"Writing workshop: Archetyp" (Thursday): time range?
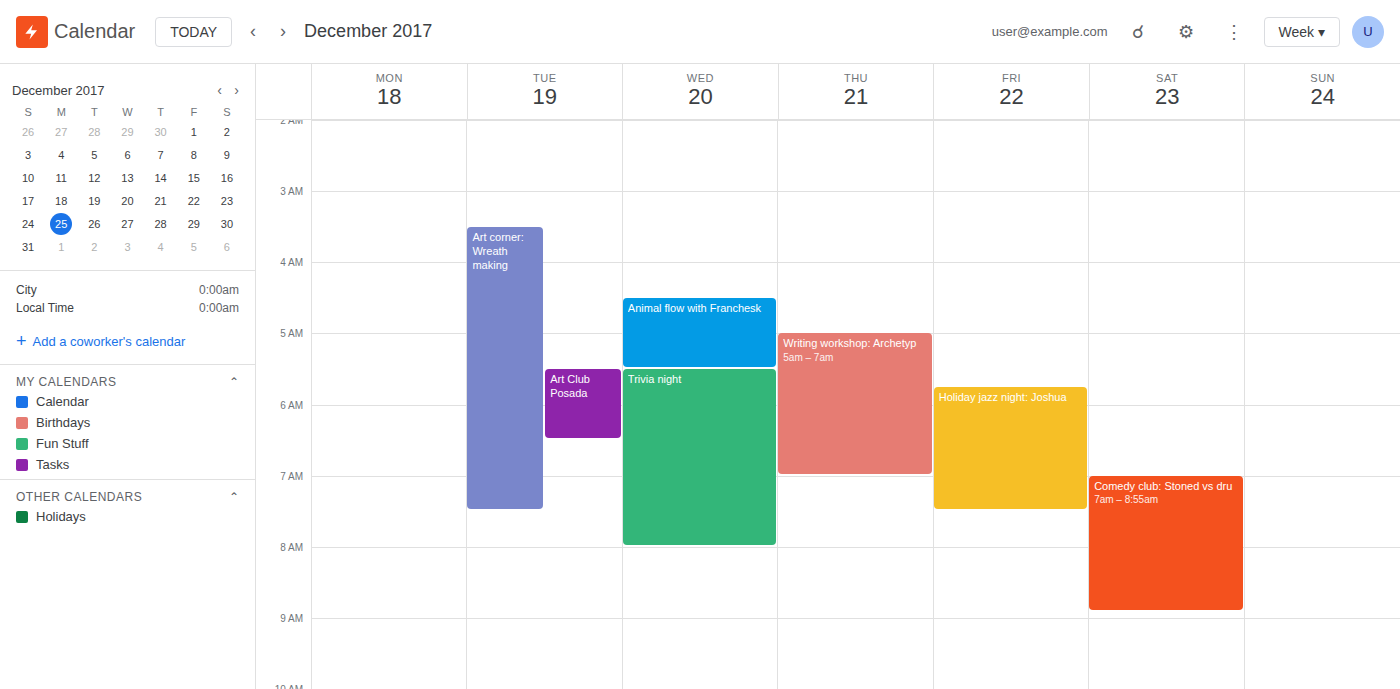
5:00 AM to 7:00 AM